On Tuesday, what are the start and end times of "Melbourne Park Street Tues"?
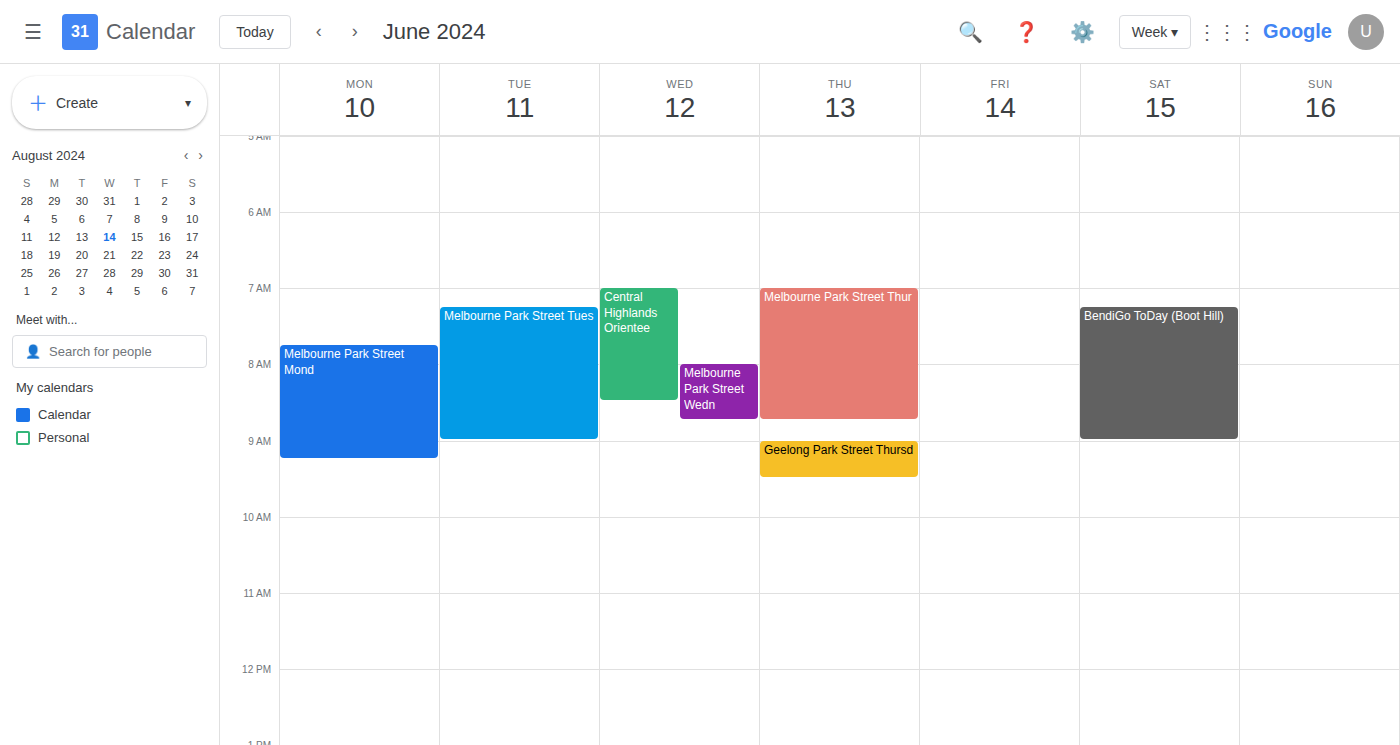
7:15 AM to 9:00 AM